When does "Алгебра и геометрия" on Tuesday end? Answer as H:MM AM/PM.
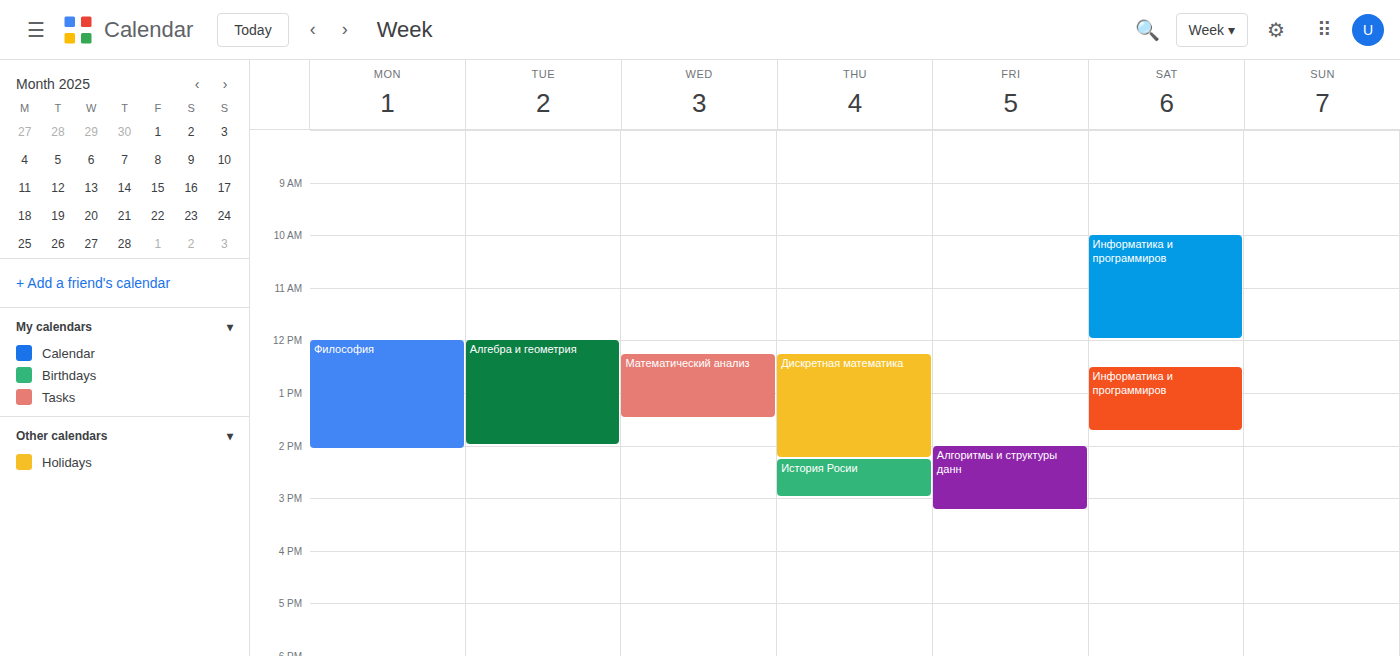
2:00 PM